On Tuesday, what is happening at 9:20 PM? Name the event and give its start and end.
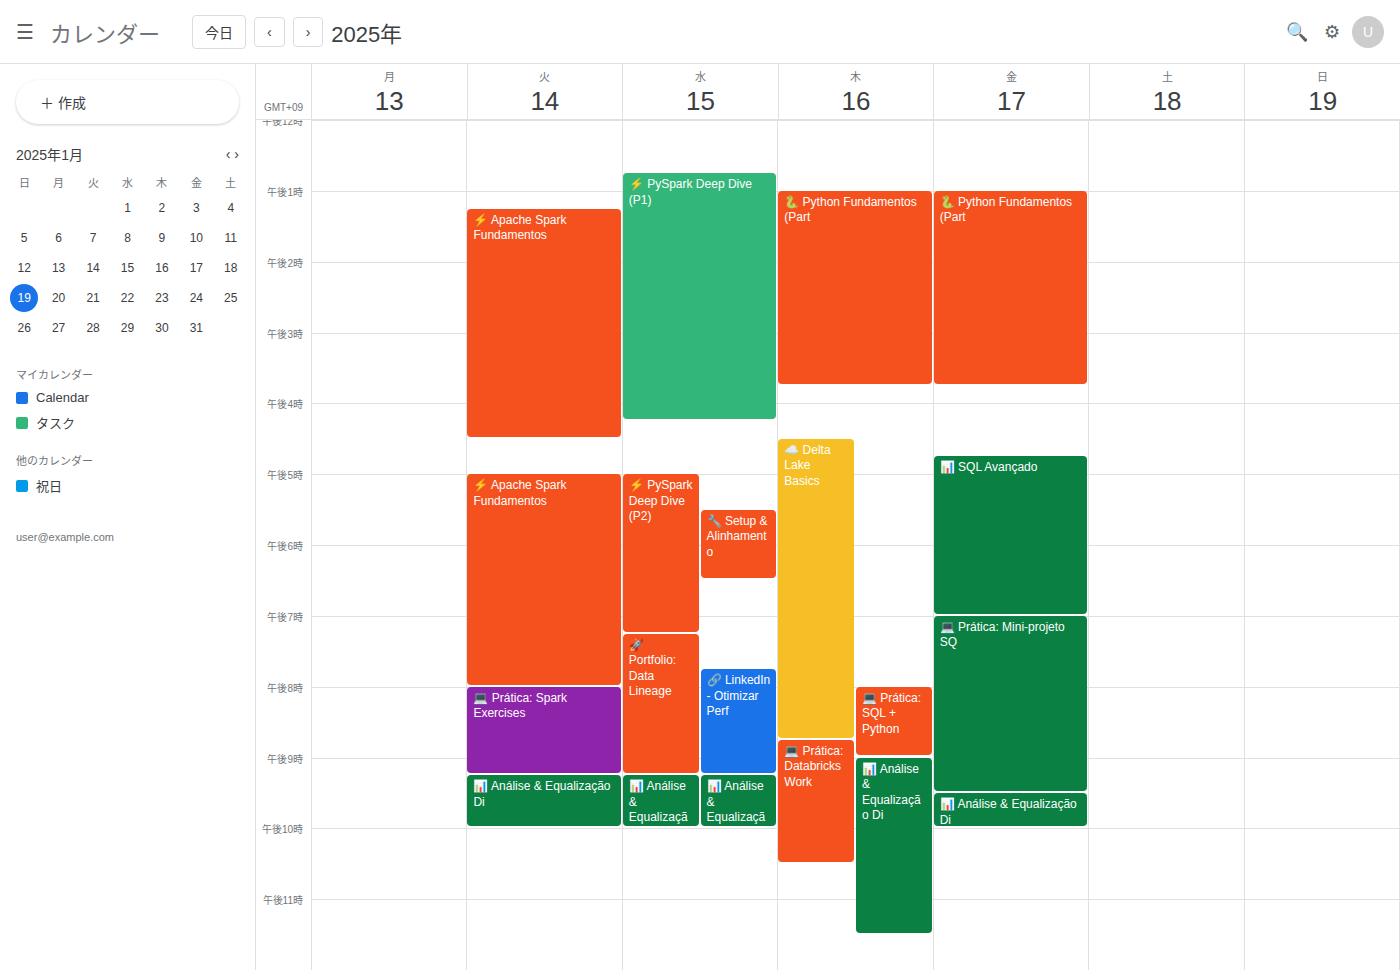
"📊 Análise & Equalização Di", 9:15 PM to 10:00 PM